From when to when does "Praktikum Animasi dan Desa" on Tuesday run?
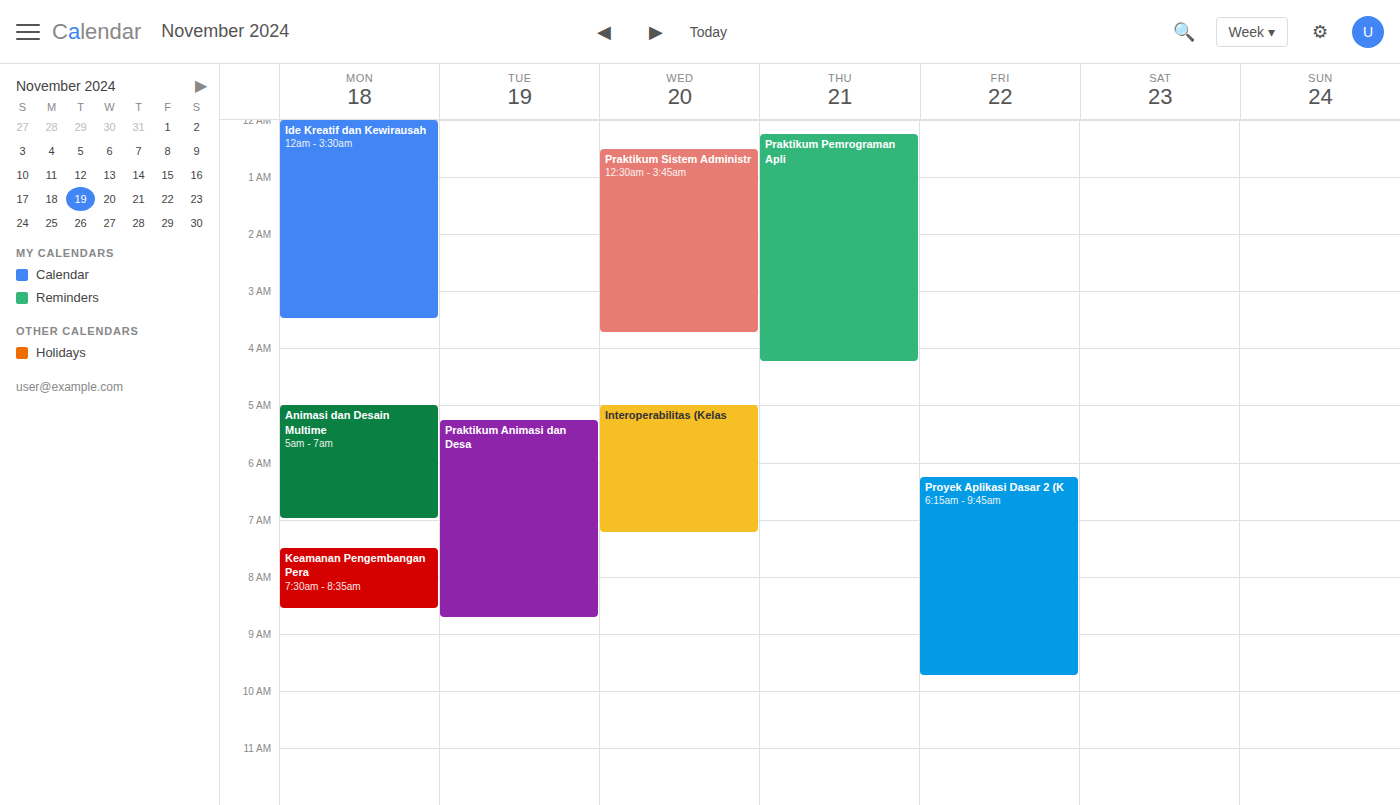
5:15 AM to 8:45 AM